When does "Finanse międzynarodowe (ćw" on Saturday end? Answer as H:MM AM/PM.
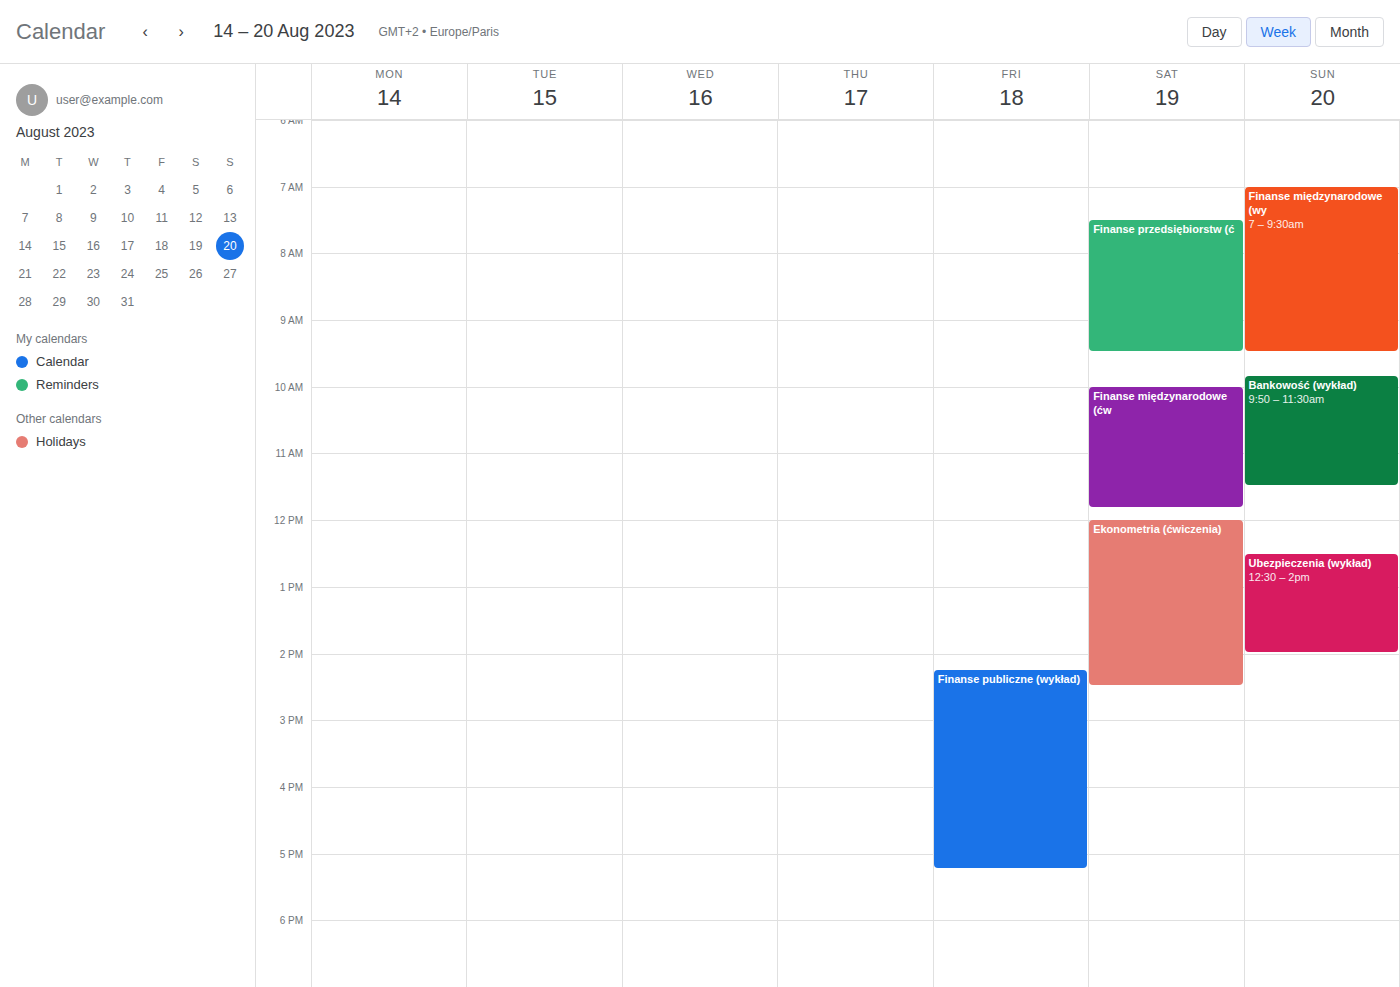
11:50 AM